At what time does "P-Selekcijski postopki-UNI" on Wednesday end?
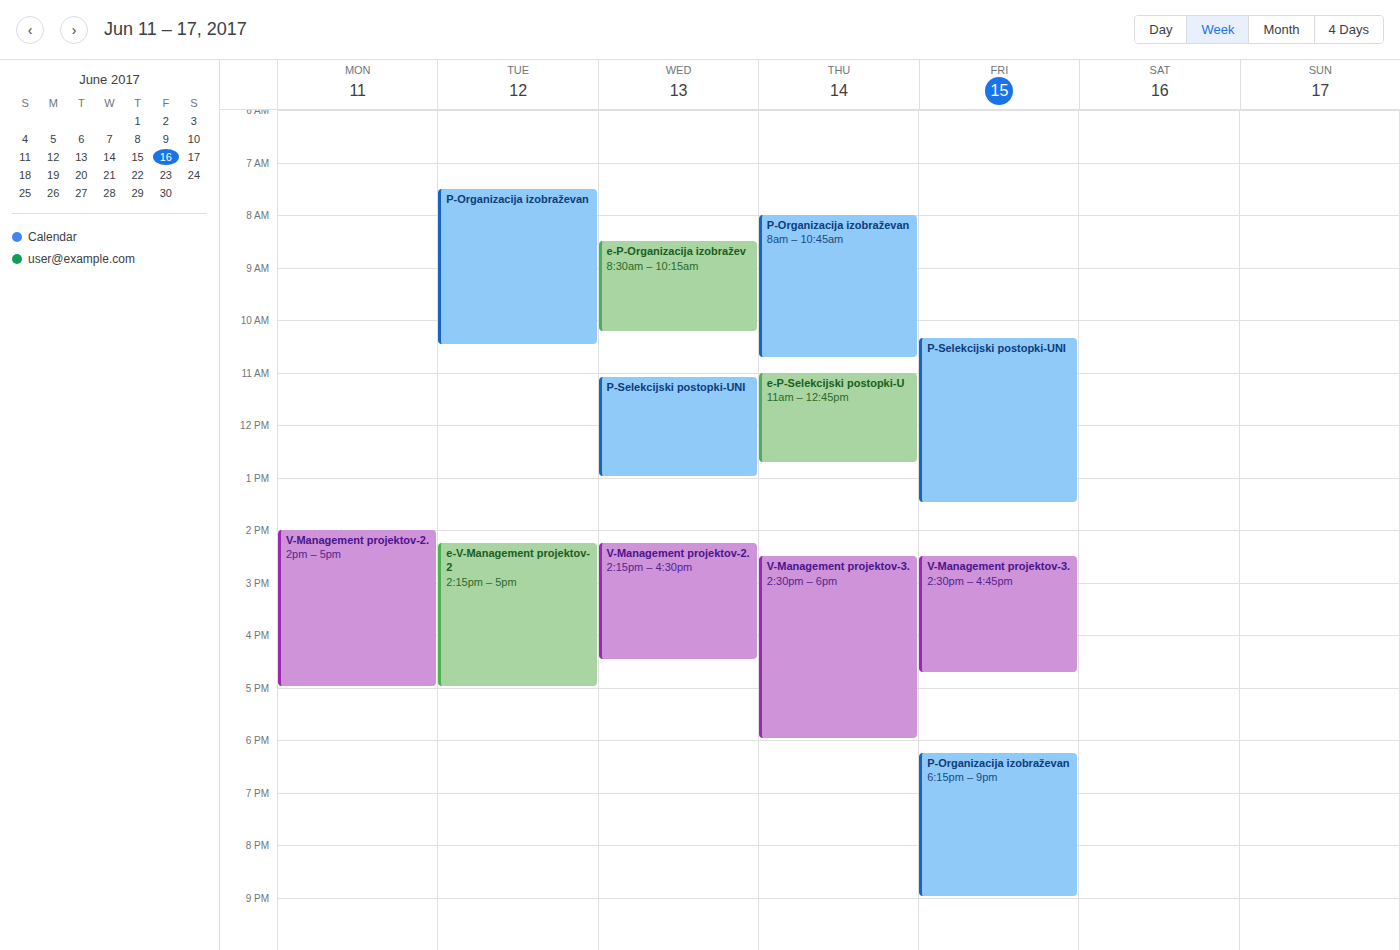
1:00 PM